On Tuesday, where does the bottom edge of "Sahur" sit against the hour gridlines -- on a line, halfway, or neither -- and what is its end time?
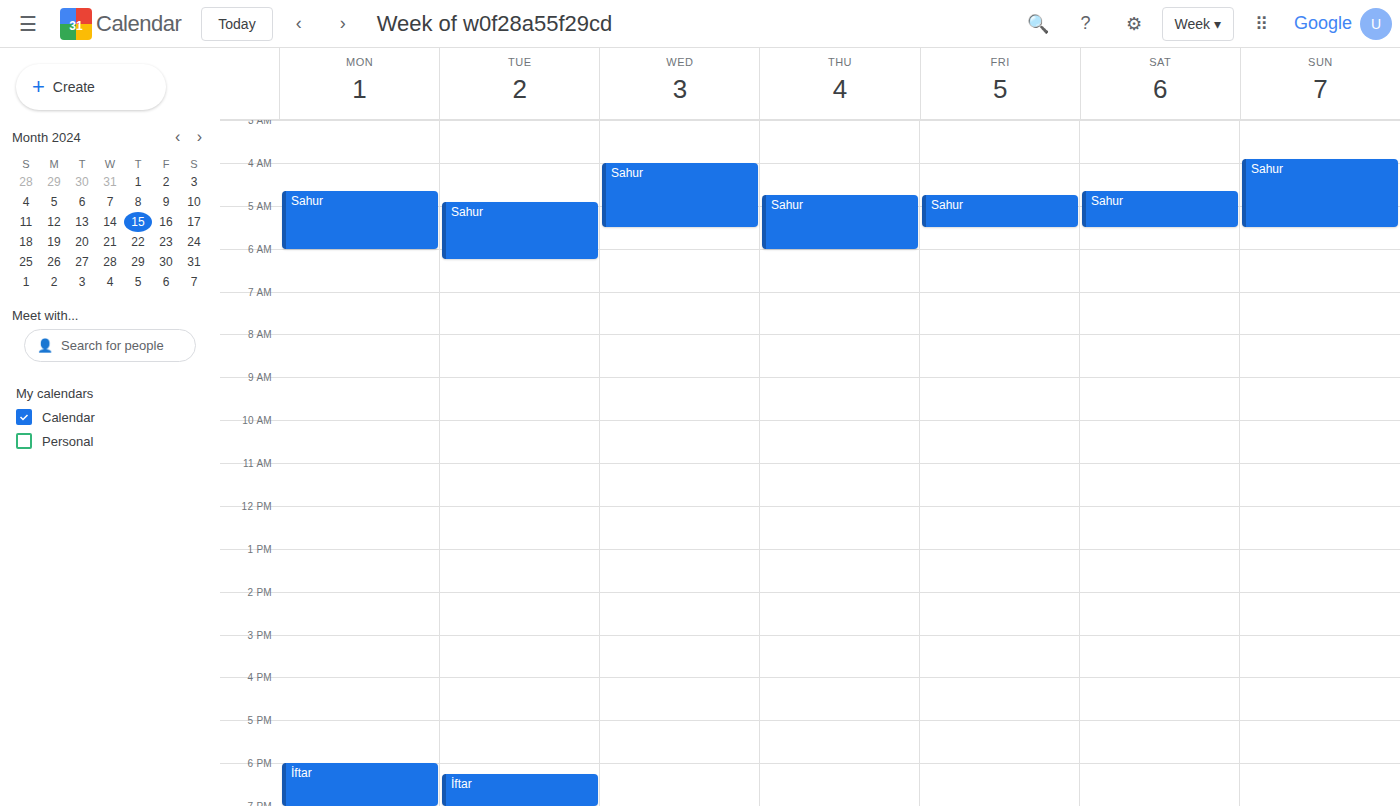
6:15 AM -- neither: a quarter of the way from the 6 AM line to the 7 AM line.